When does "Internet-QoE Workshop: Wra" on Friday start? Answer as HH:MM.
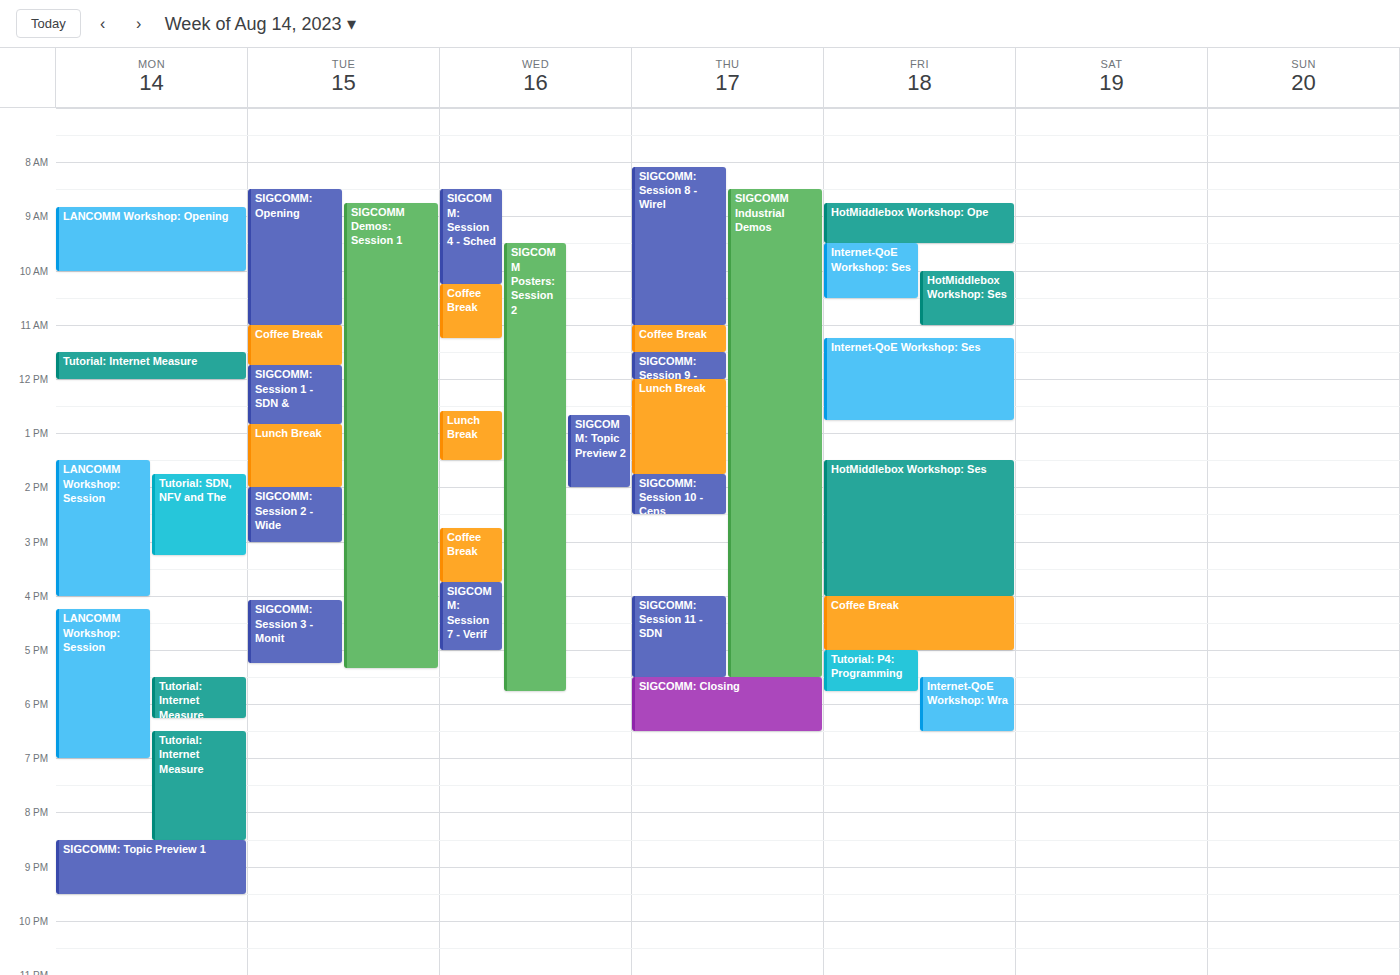
17:30